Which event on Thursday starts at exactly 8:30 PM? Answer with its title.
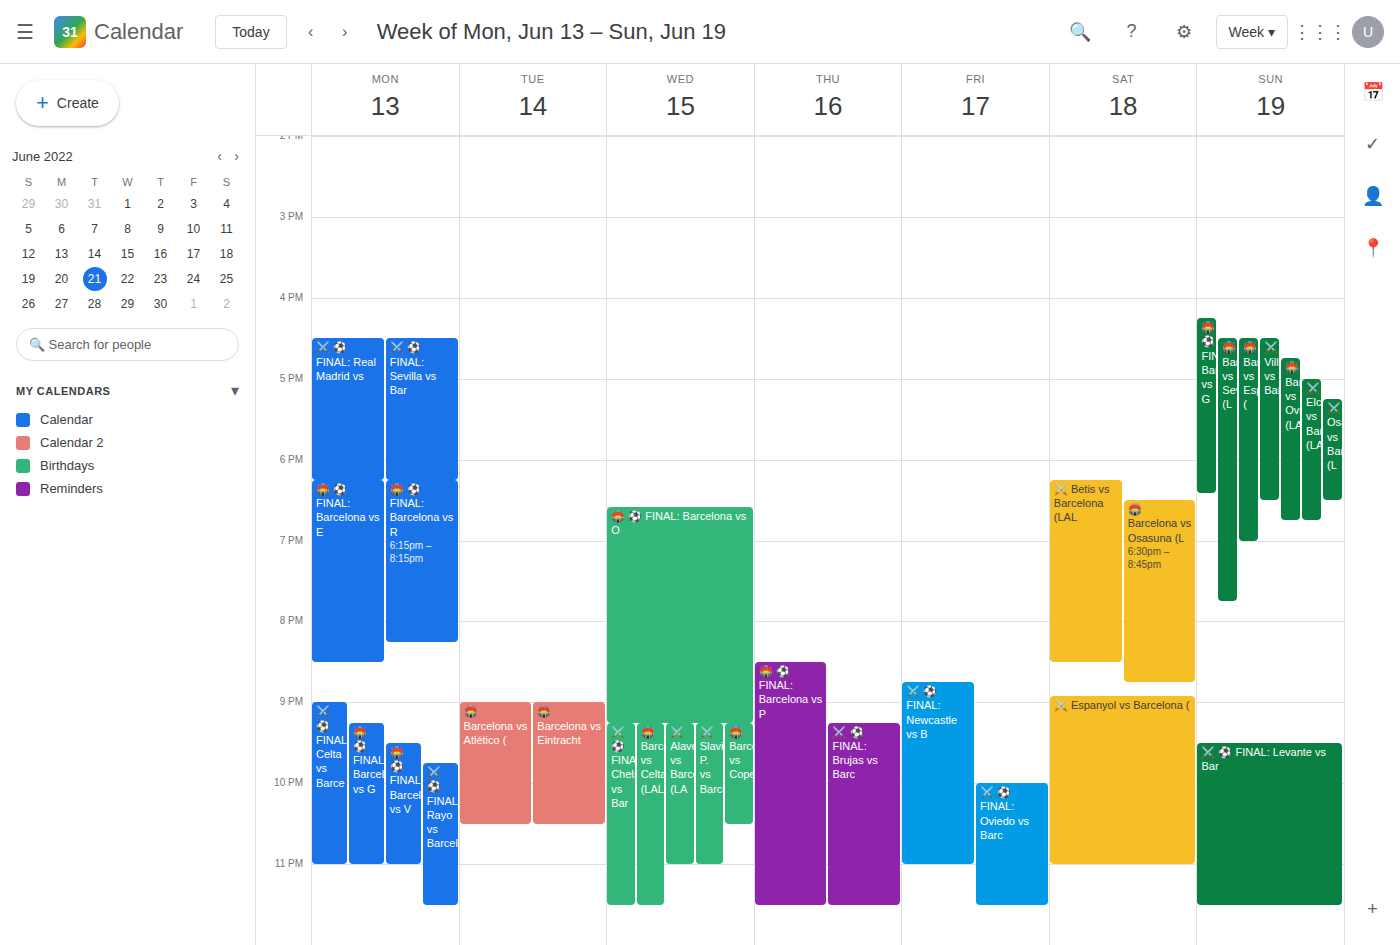
"🏟️ ⚽ FINAL: Barcelona vs P"